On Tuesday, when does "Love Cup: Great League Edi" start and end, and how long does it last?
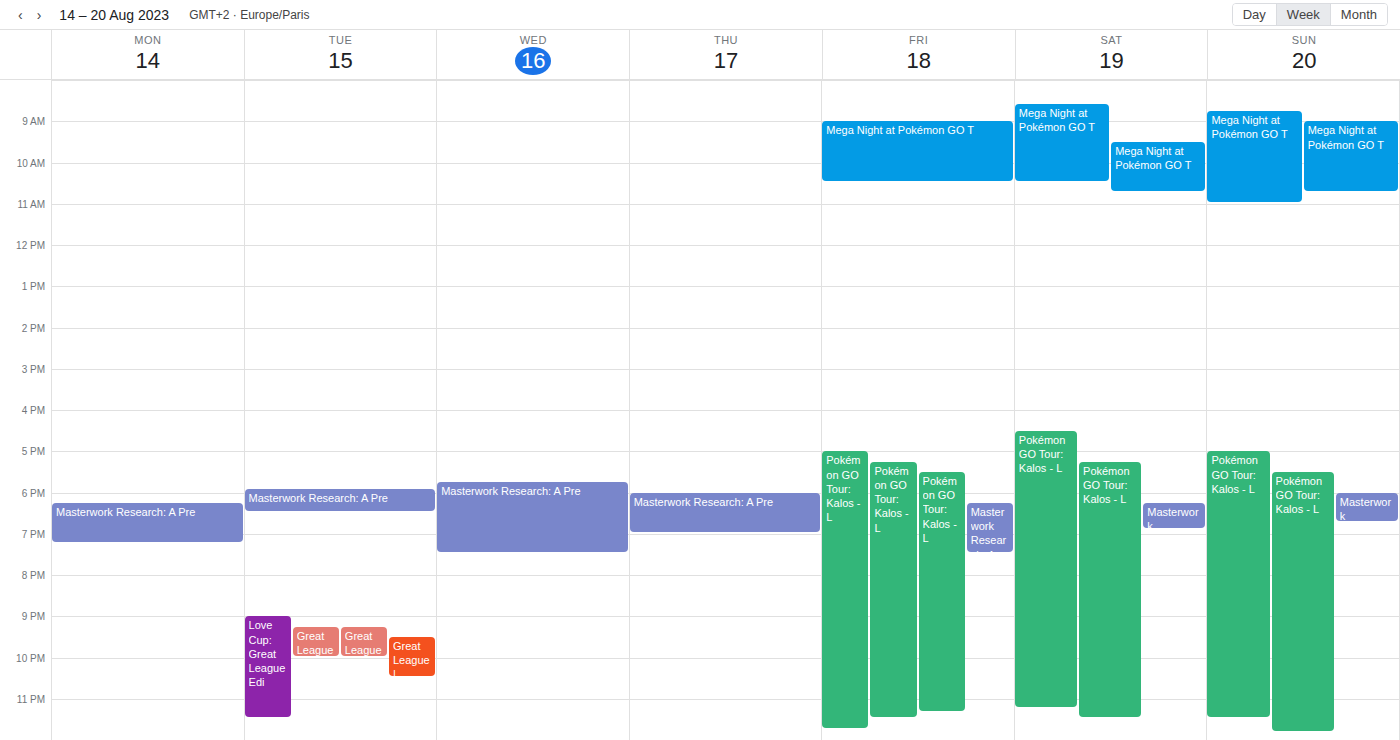
9:00 PM to 11:30 PM, 2 hours 30 minutes